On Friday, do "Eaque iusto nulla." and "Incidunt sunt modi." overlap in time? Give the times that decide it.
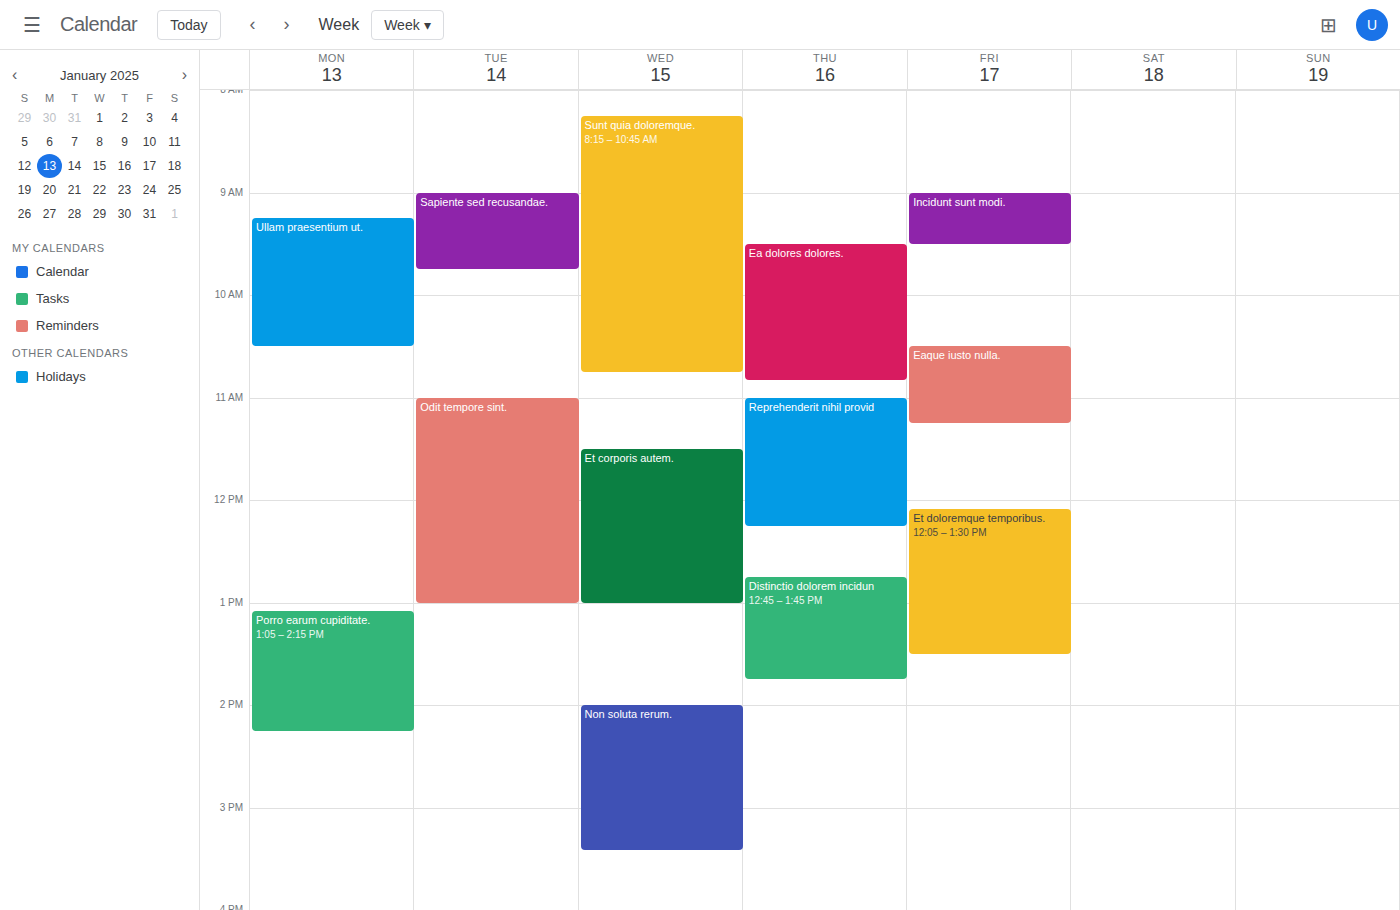
"Incidunt sunt modi." ends at 9:30 AM and "Eaque iusto nulla." starts at 10:30 AM -- no overlap.